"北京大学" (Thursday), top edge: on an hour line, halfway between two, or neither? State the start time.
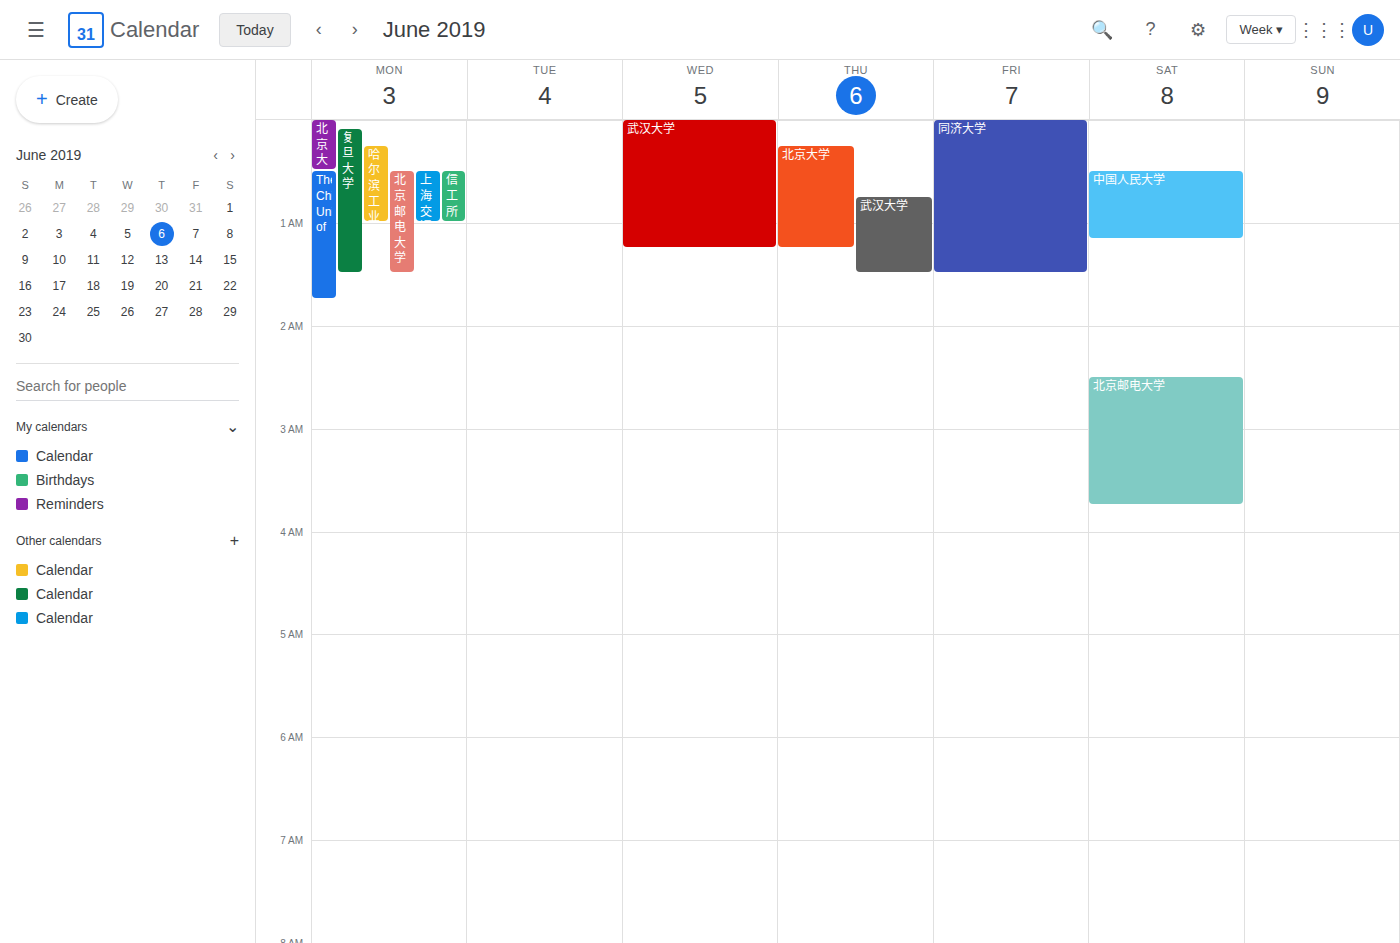
12:15 AM -- neither: a quarter of the way from the 12 AM line to the 1 AM line.